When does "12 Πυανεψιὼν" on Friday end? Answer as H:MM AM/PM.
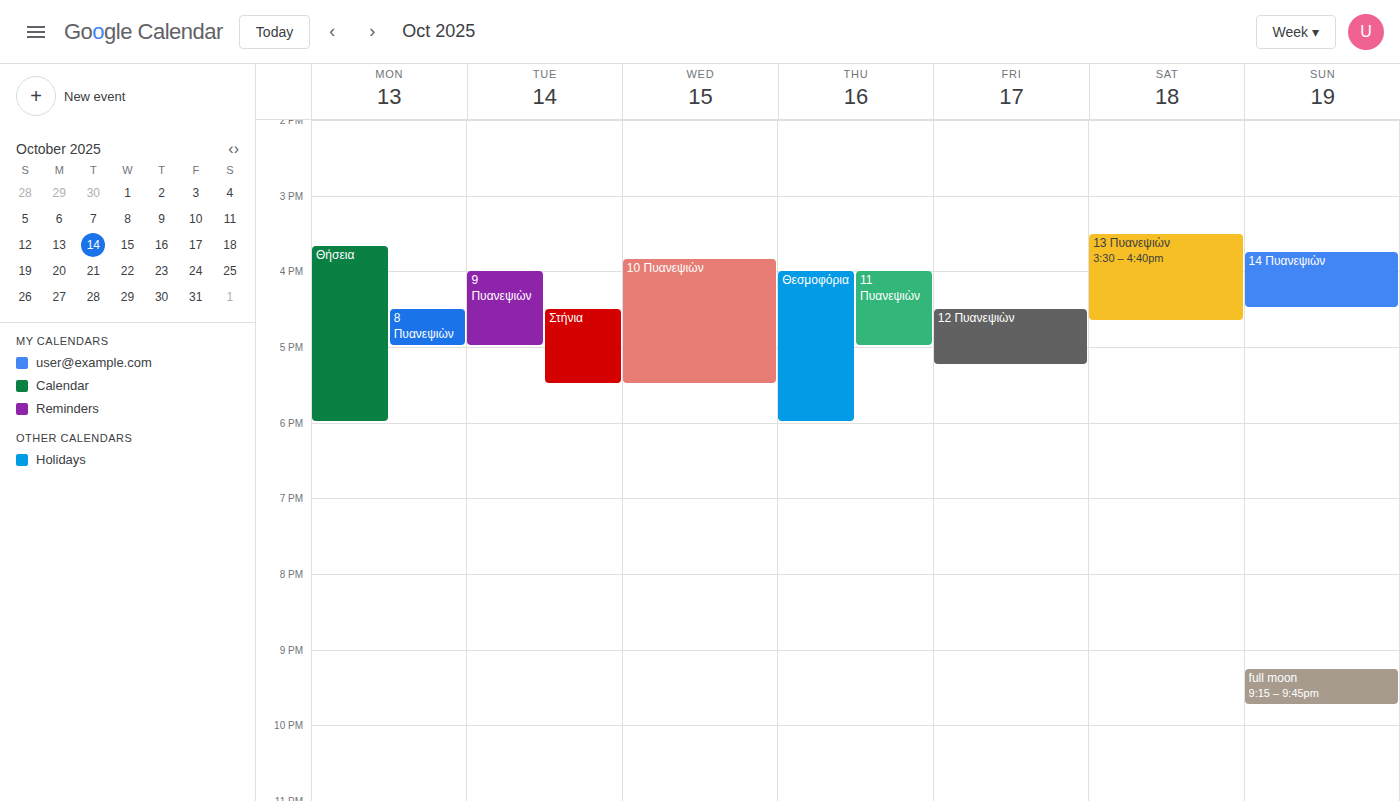
5:15 PM